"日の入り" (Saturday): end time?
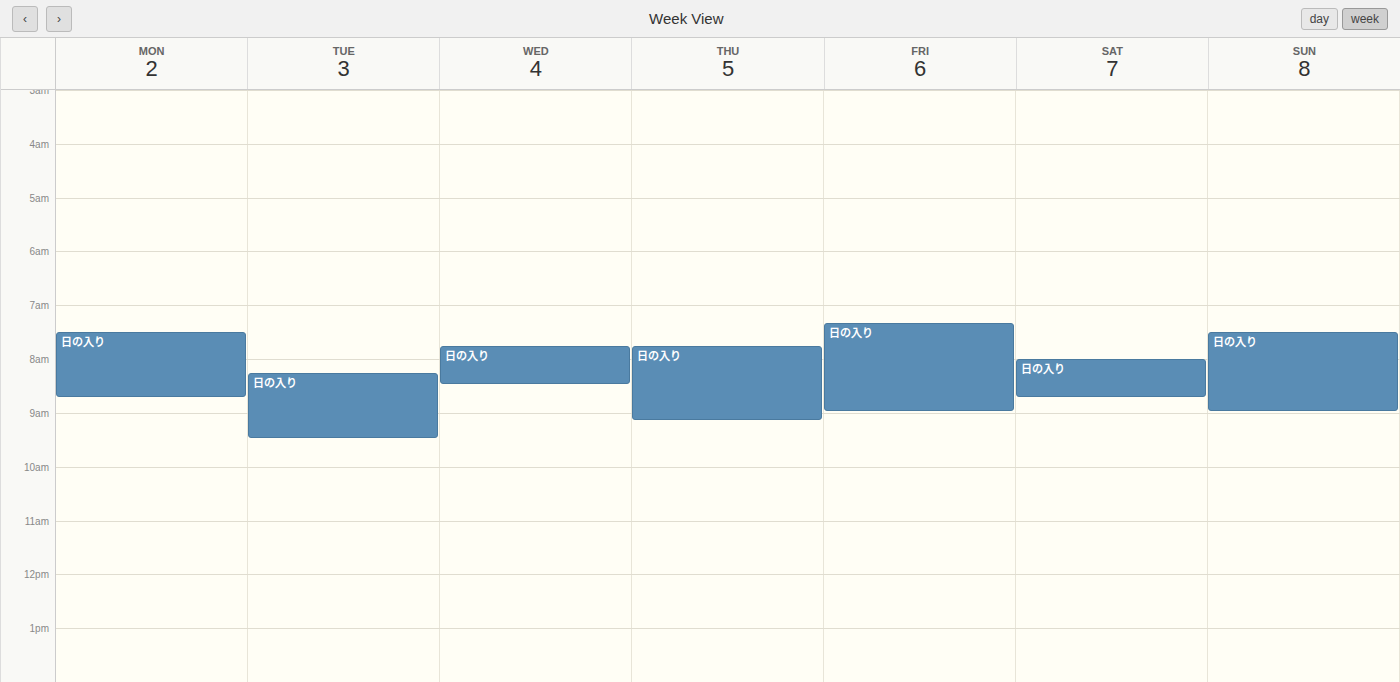
08:45